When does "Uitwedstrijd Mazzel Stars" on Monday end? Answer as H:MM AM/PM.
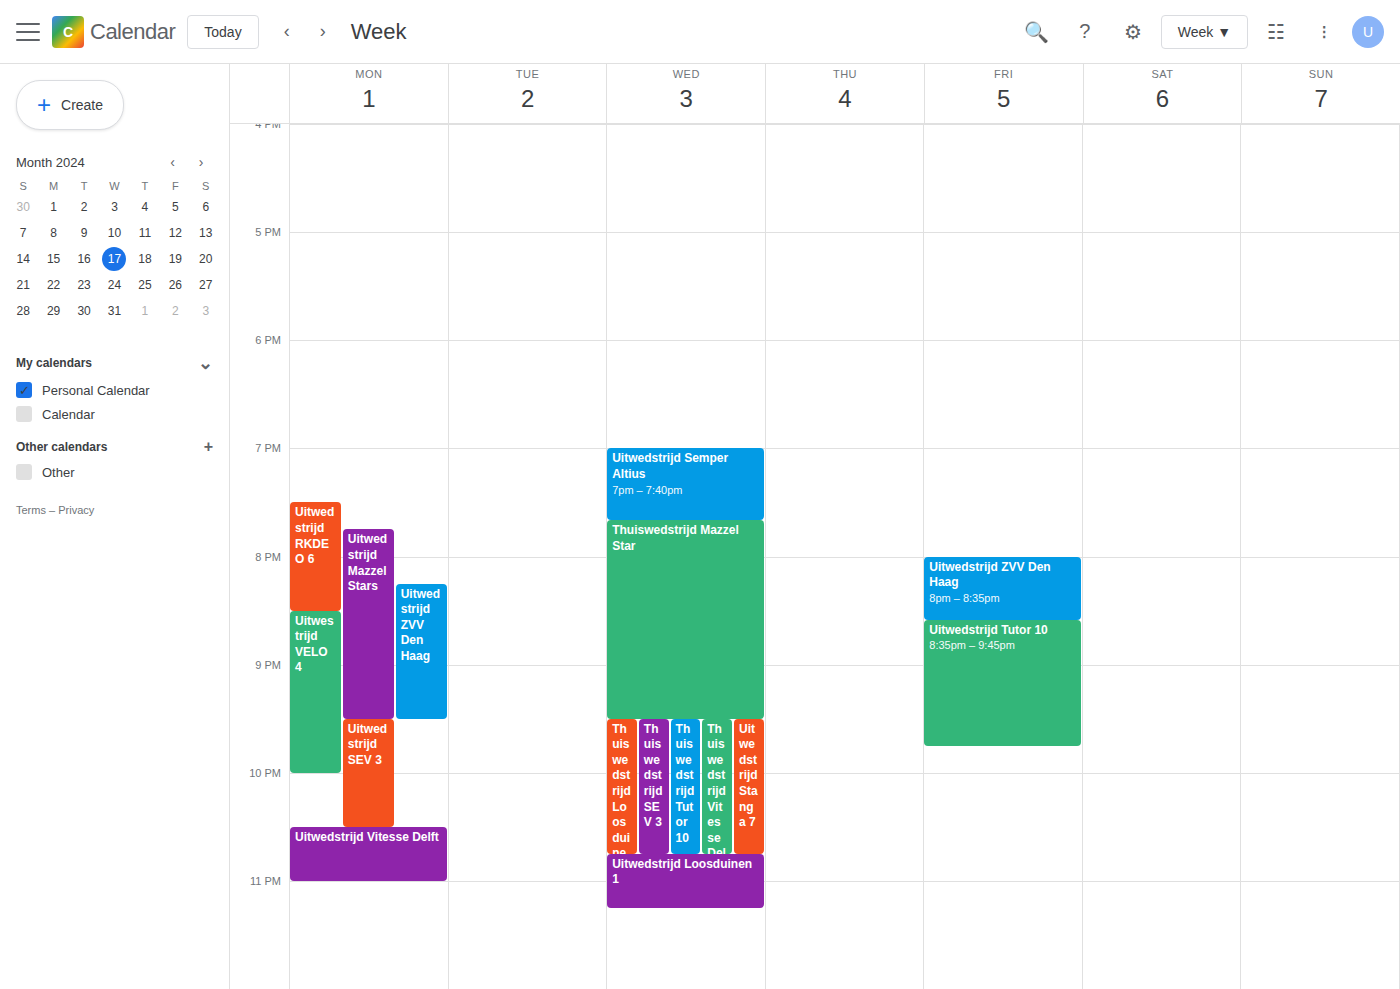
9:30 PM